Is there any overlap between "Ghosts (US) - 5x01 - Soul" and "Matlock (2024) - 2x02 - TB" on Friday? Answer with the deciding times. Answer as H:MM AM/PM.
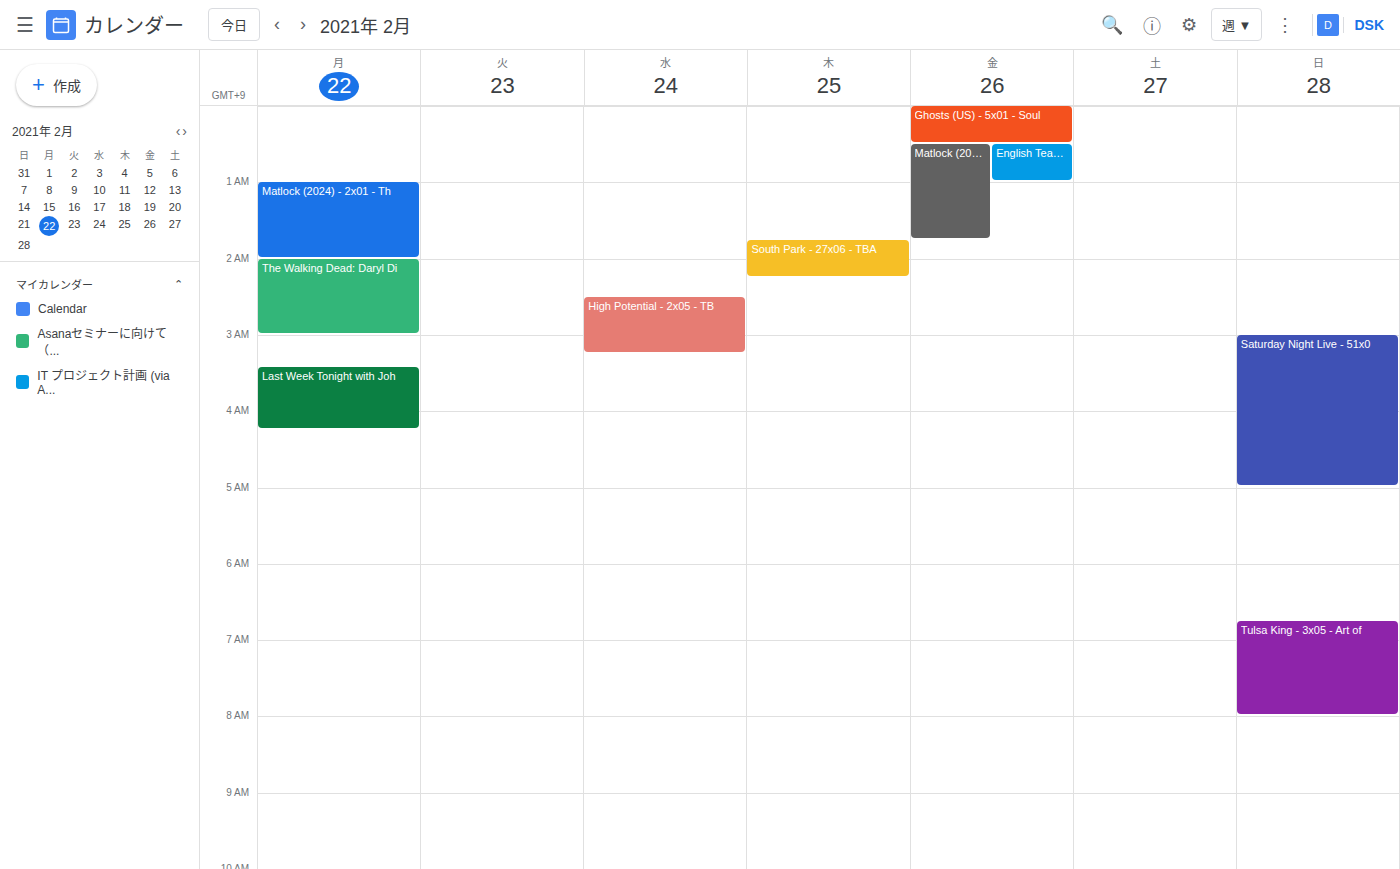
"Ghosts (US) - 5x01 - Soul" ends at 12:30 AM, exactly when "Matlock (2024) - 2x02 - TB" starts -- they touch but do not overlap.